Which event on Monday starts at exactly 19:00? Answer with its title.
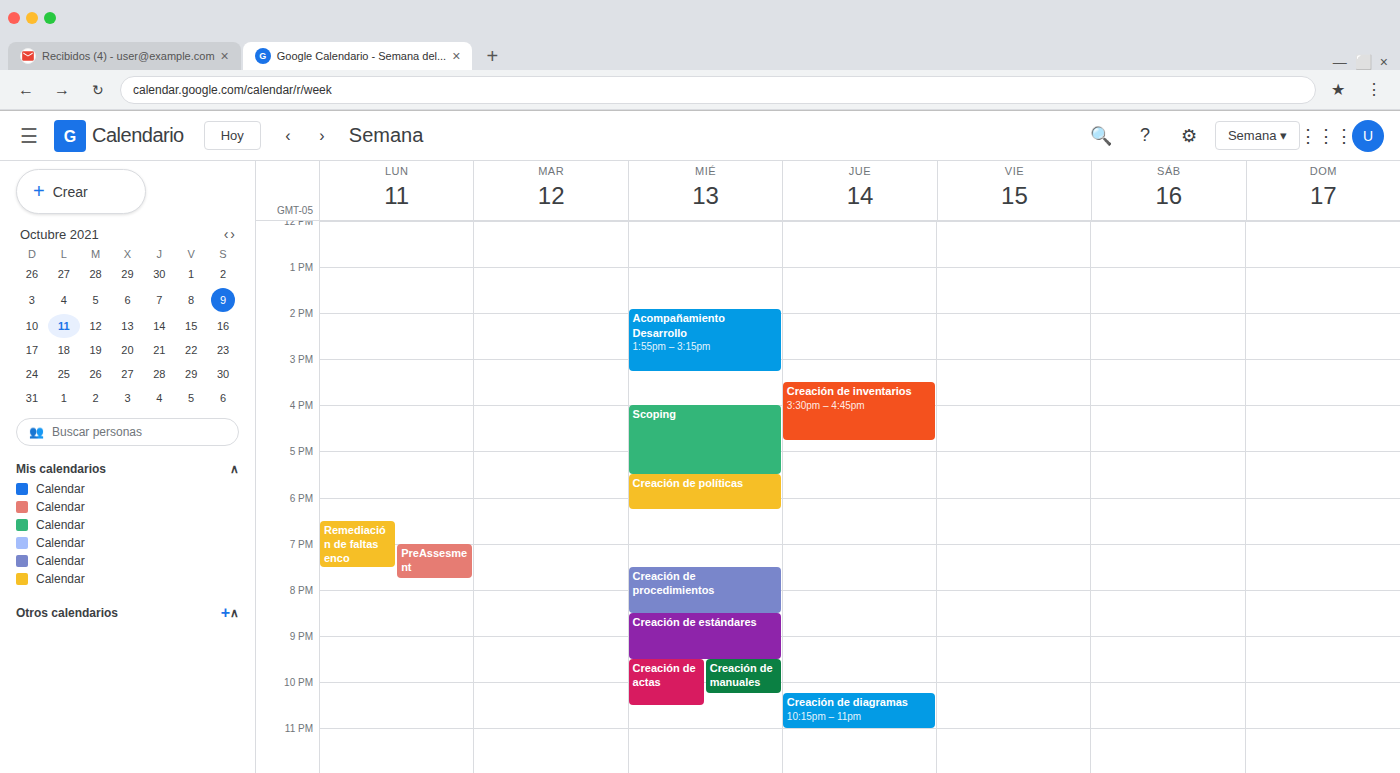
"PreAssesment"